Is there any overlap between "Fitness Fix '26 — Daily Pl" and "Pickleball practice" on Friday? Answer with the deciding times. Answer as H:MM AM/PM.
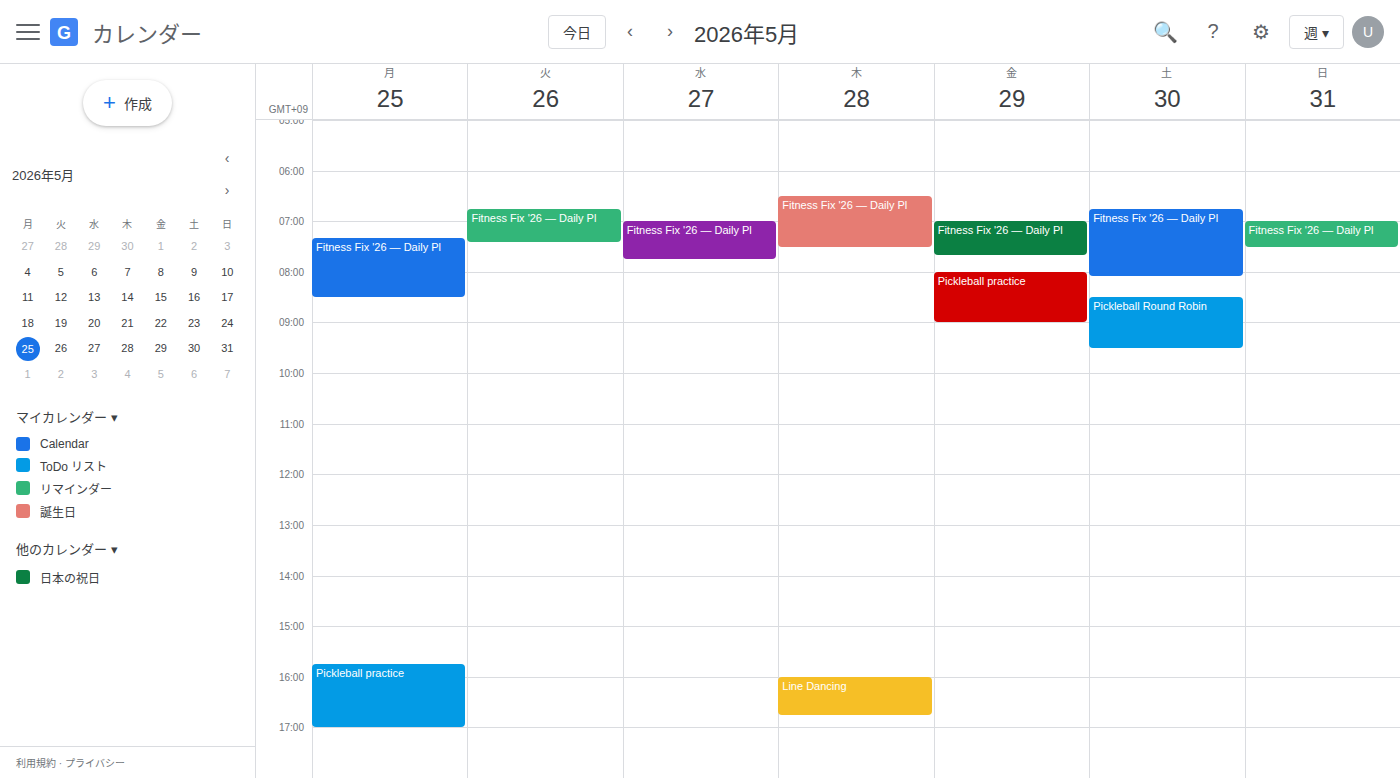
"Fitness Fix '26 — Daily Pl" ends at 7:40 AM and "Pickleball practice" starts at 8:00 AM -- no overlap.